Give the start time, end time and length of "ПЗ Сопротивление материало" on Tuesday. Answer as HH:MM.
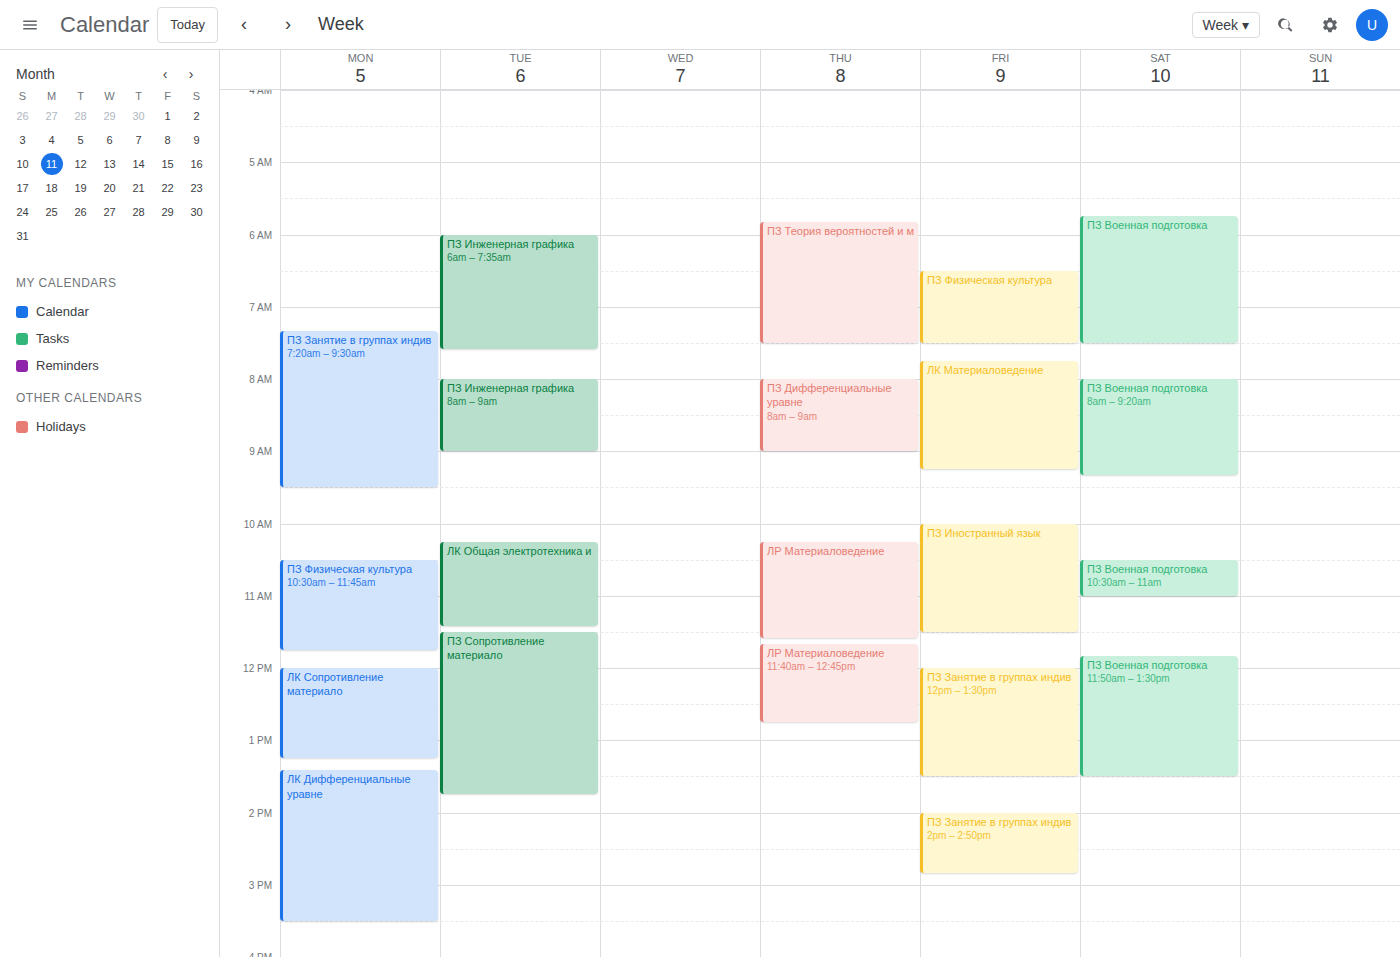
11:30 to 13:45, 2 hours 15 minutes